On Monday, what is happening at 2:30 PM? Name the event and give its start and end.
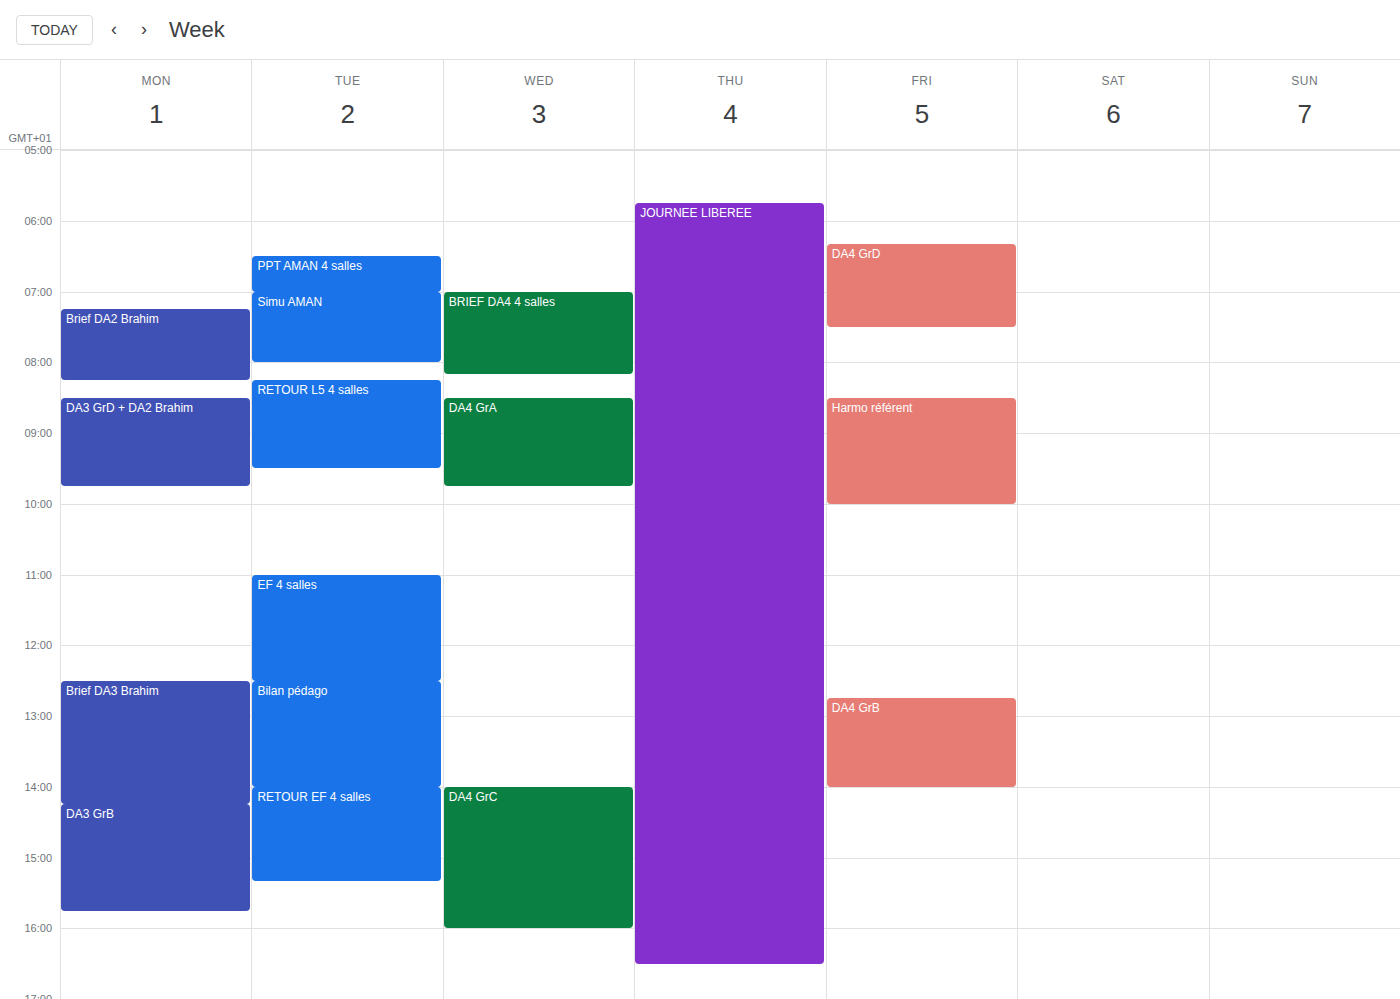
"DA3 GrB", 2:15 PM to 3:45 PM